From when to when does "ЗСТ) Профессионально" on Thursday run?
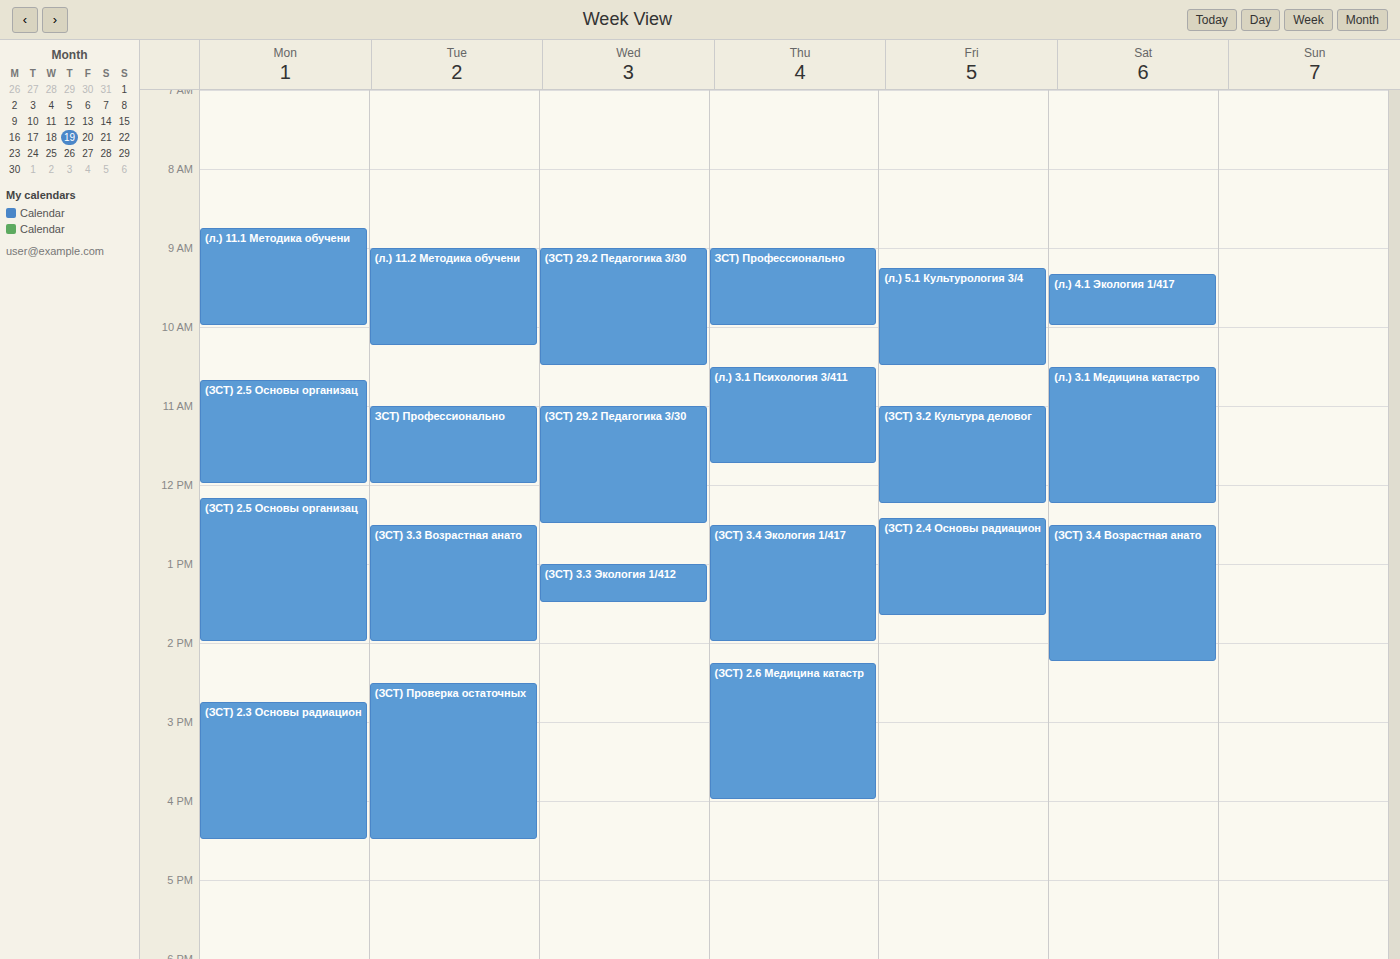
9:00 AM to 10:00 AM